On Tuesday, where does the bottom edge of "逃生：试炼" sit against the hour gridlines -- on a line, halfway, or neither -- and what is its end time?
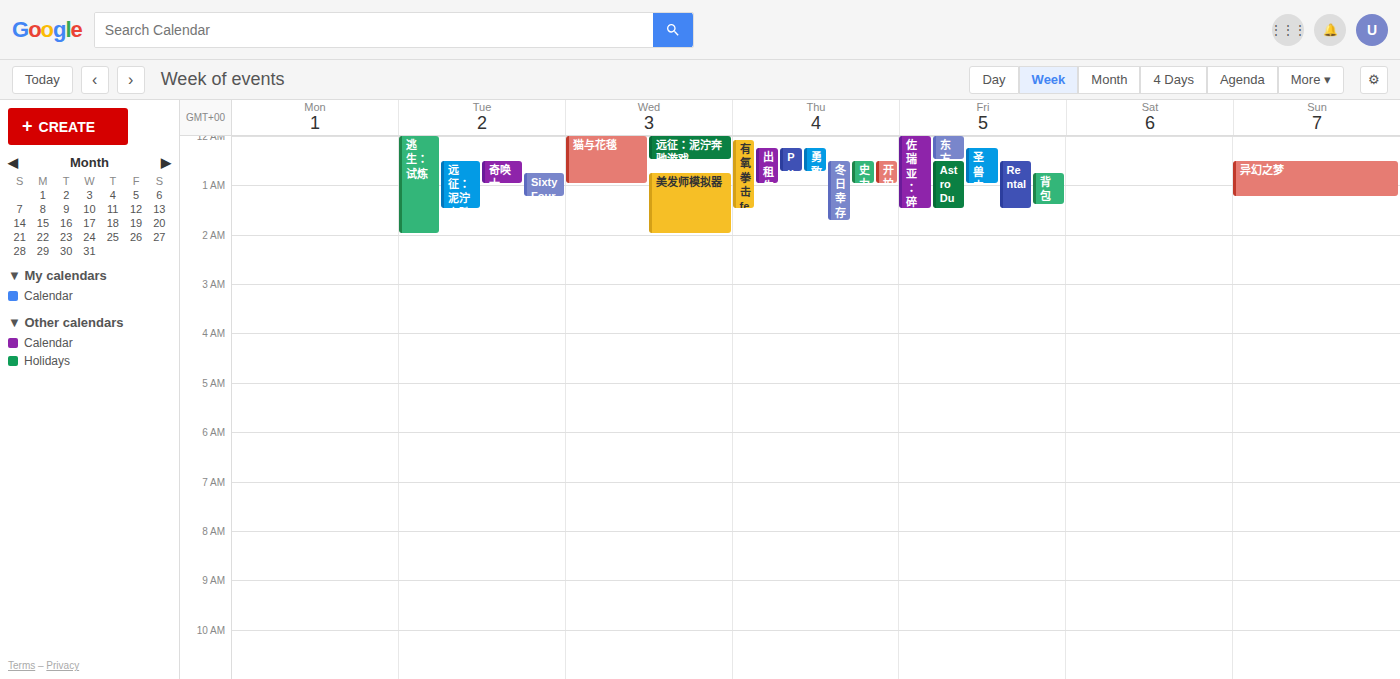
2:00 AM -- exactly on the 2 AM line.